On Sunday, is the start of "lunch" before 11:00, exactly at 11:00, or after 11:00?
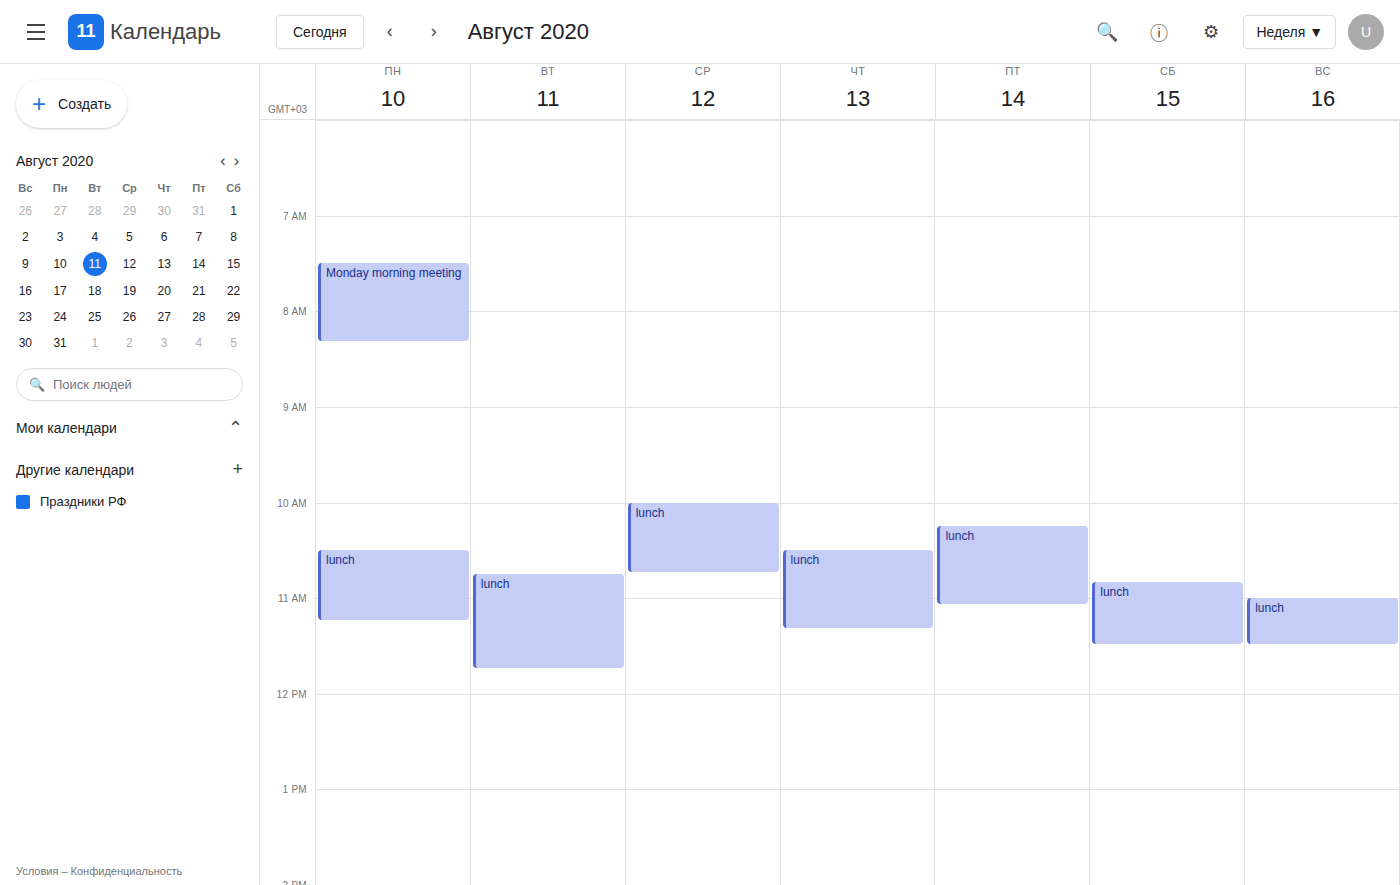
11:00 -- exactly at 11:00, on the 11:00 line.